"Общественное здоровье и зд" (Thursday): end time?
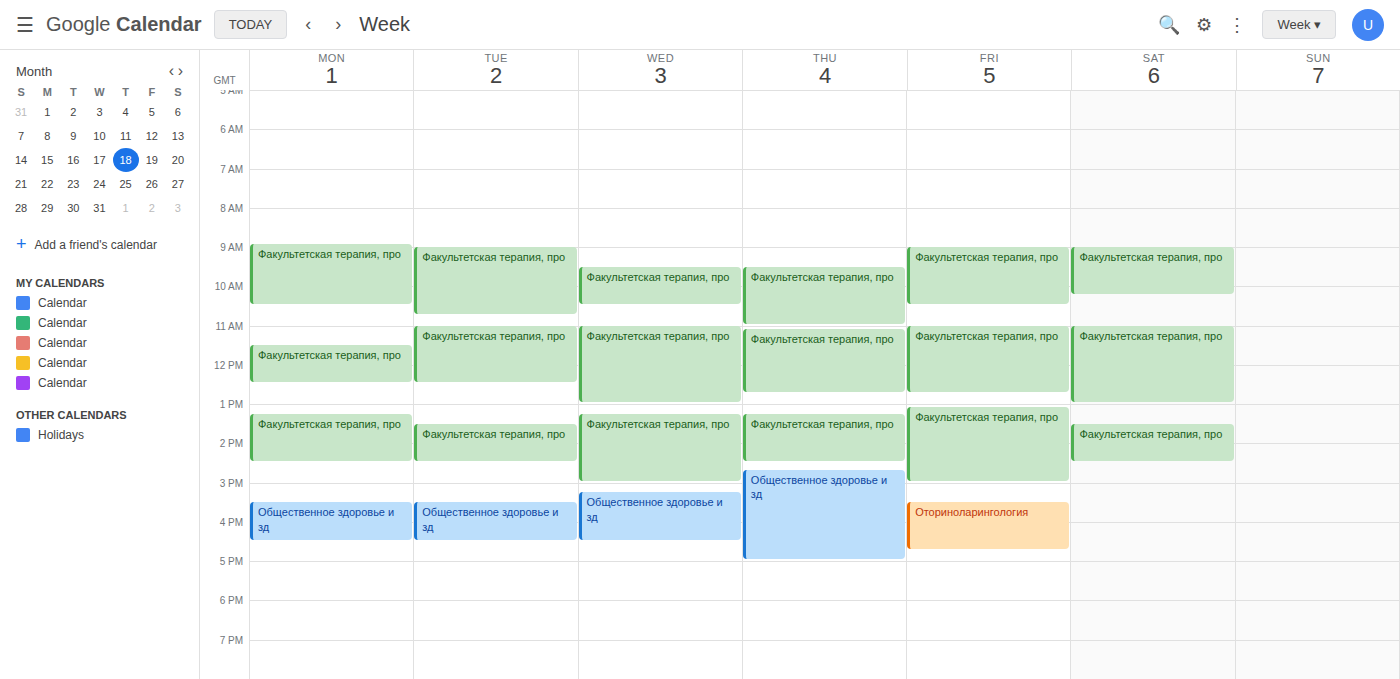
5:00 PM